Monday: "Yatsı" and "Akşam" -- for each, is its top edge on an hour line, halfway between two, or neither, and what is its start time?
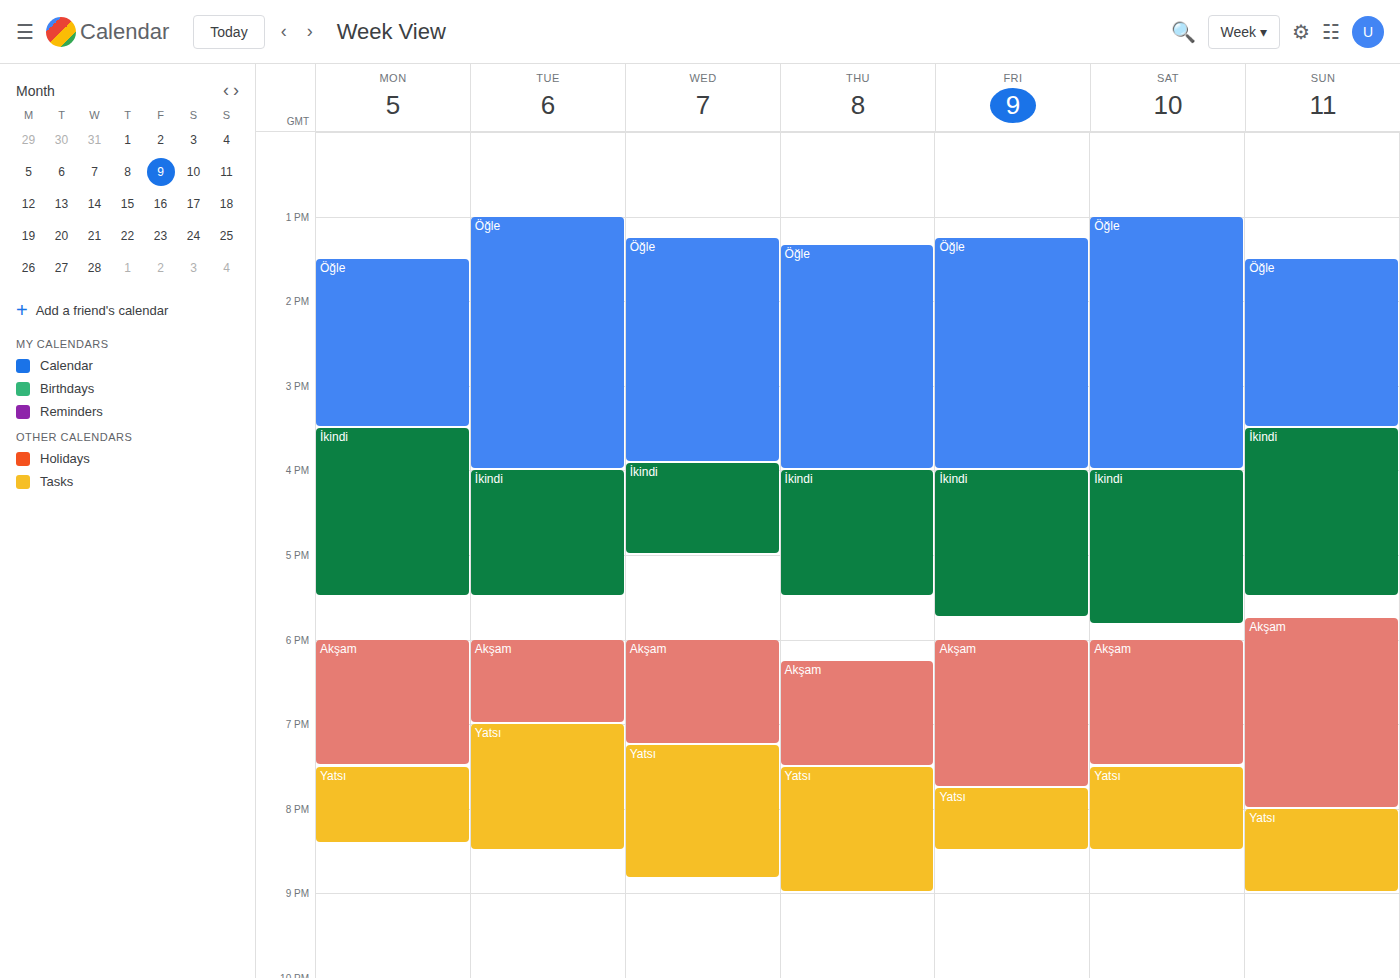
"Yatsı": 7:30 PM, halfway between the 7 PM and 8 PM lines. "Akşam": 6:00 PM, exactly on the 6 PM line.